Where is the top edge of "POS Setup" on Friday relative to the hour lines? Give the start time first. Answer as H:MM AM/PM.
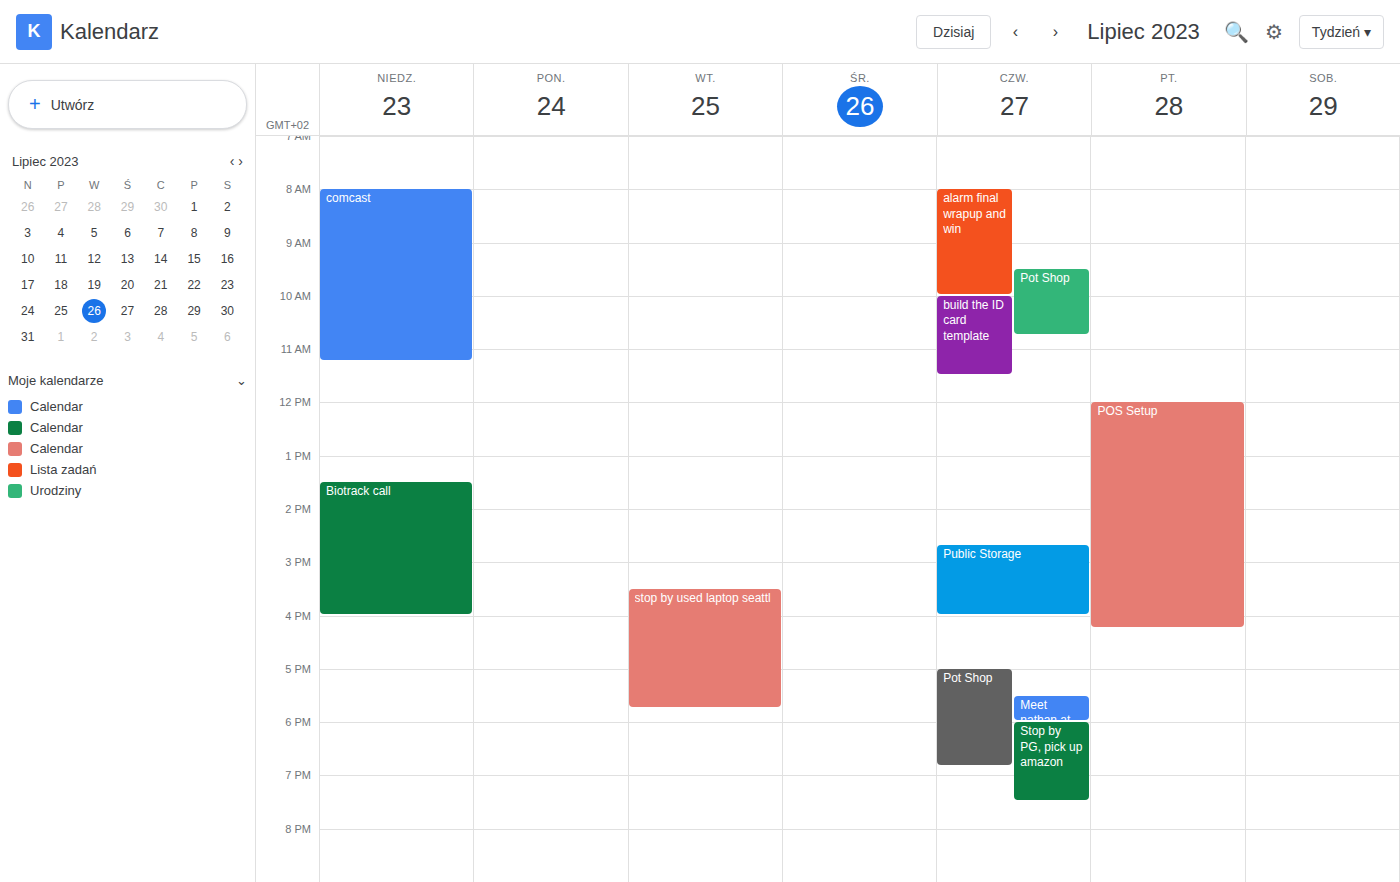
12:00 PM -- exactly on the 12 PM line.